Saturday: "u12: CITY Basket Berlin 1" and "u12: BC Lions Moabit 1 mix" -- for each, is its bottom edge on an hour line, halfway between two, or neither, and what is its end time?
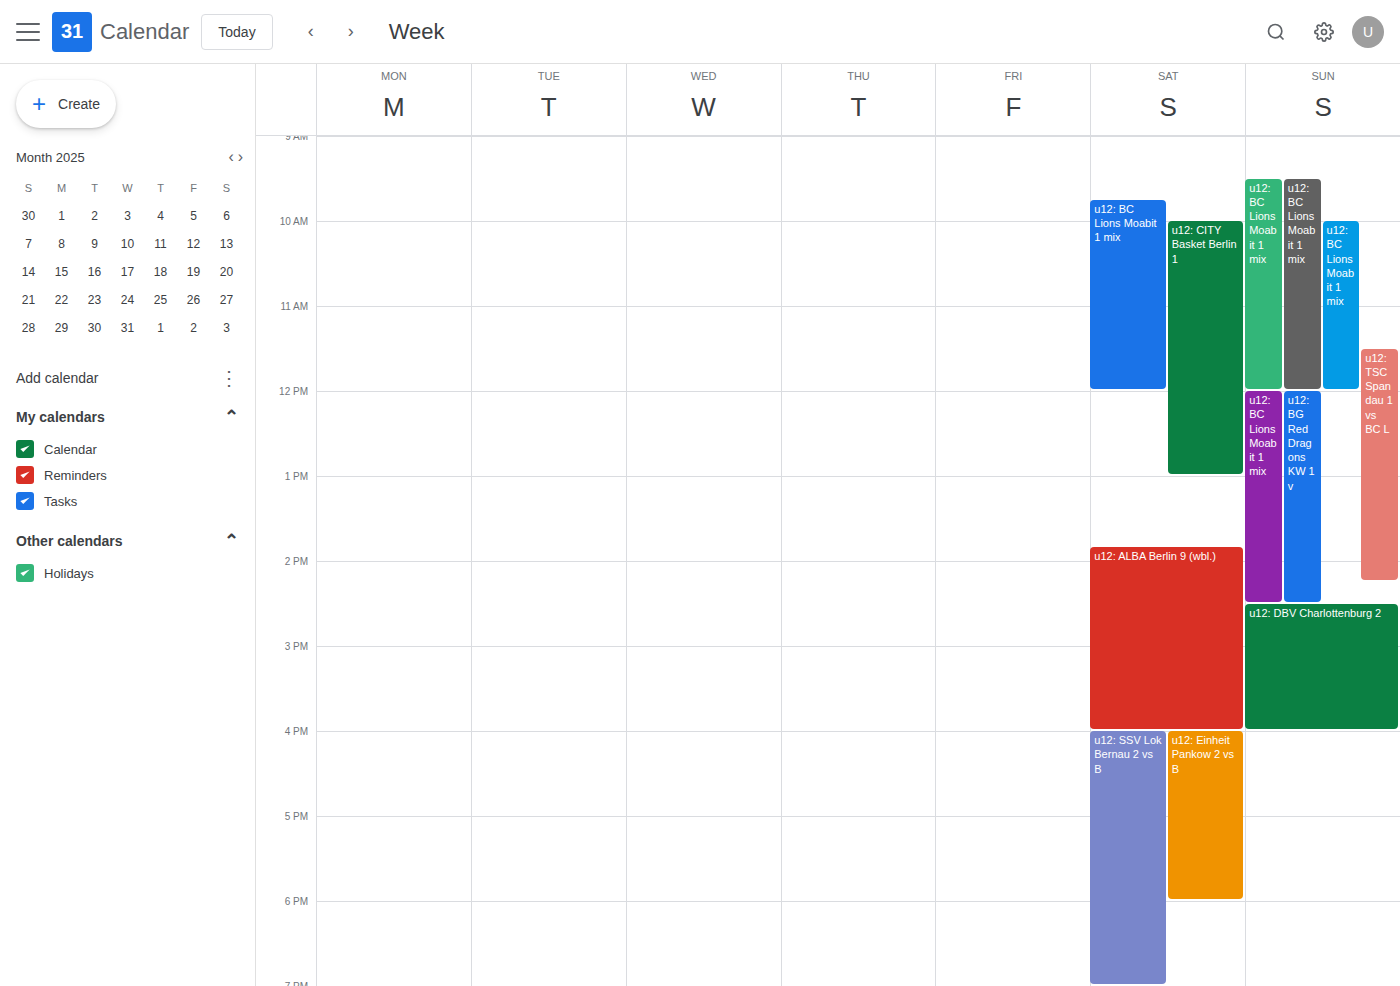
"u12: CITY Basket Berlin 1": 1:00 PM, exactly on the 1 PM line. "u12: BC Lions Moabit 1 mix": 12:00 PM, exactly on the 12 PM line.